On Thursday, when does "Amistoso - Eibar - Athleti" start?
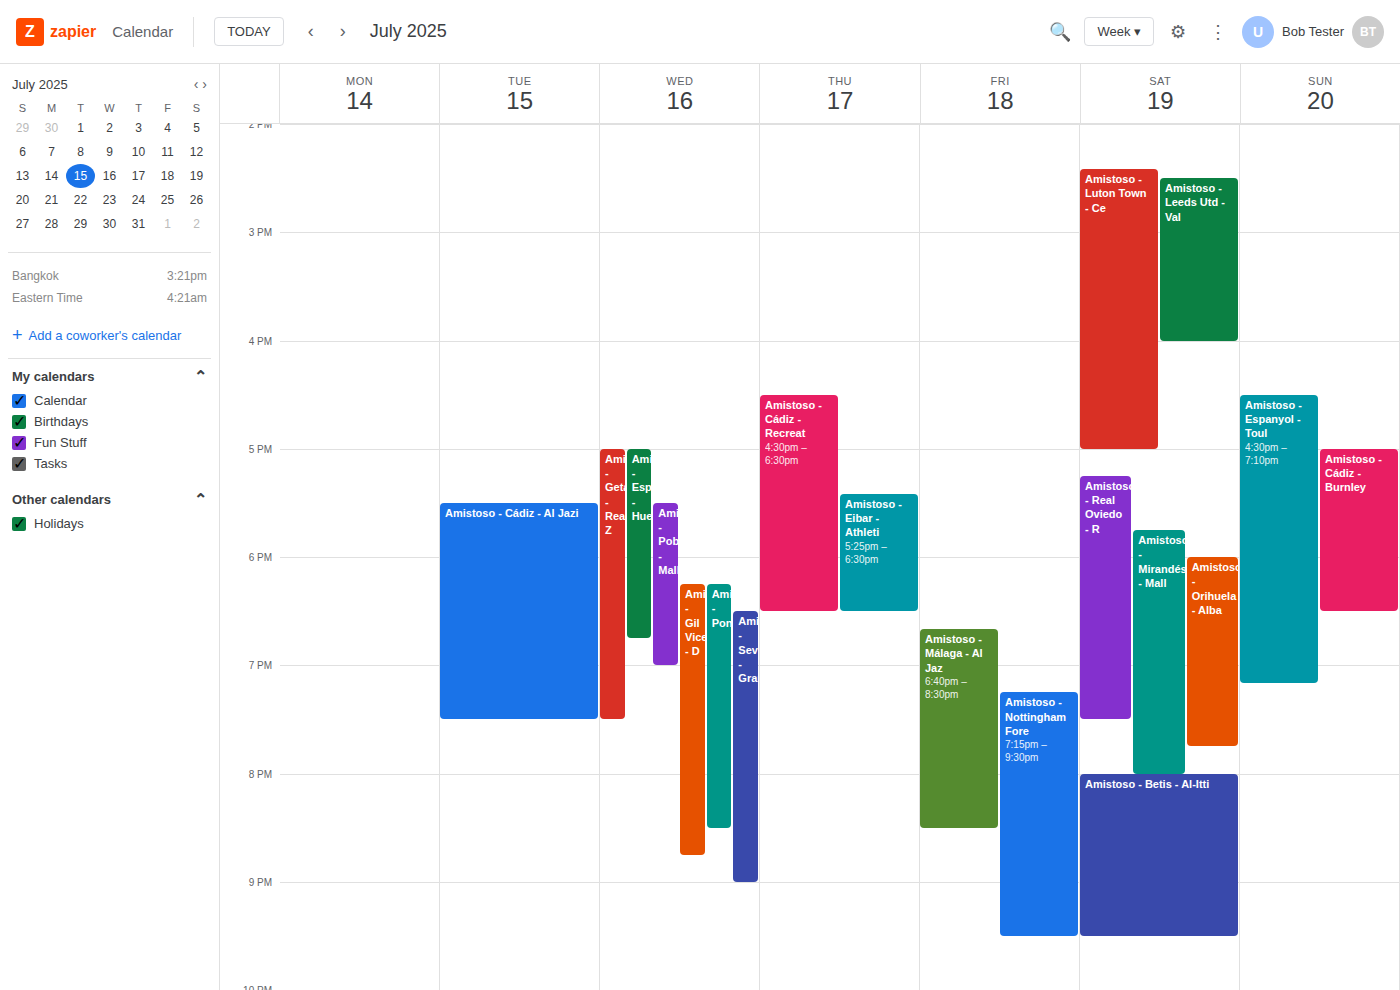
5:25 PM